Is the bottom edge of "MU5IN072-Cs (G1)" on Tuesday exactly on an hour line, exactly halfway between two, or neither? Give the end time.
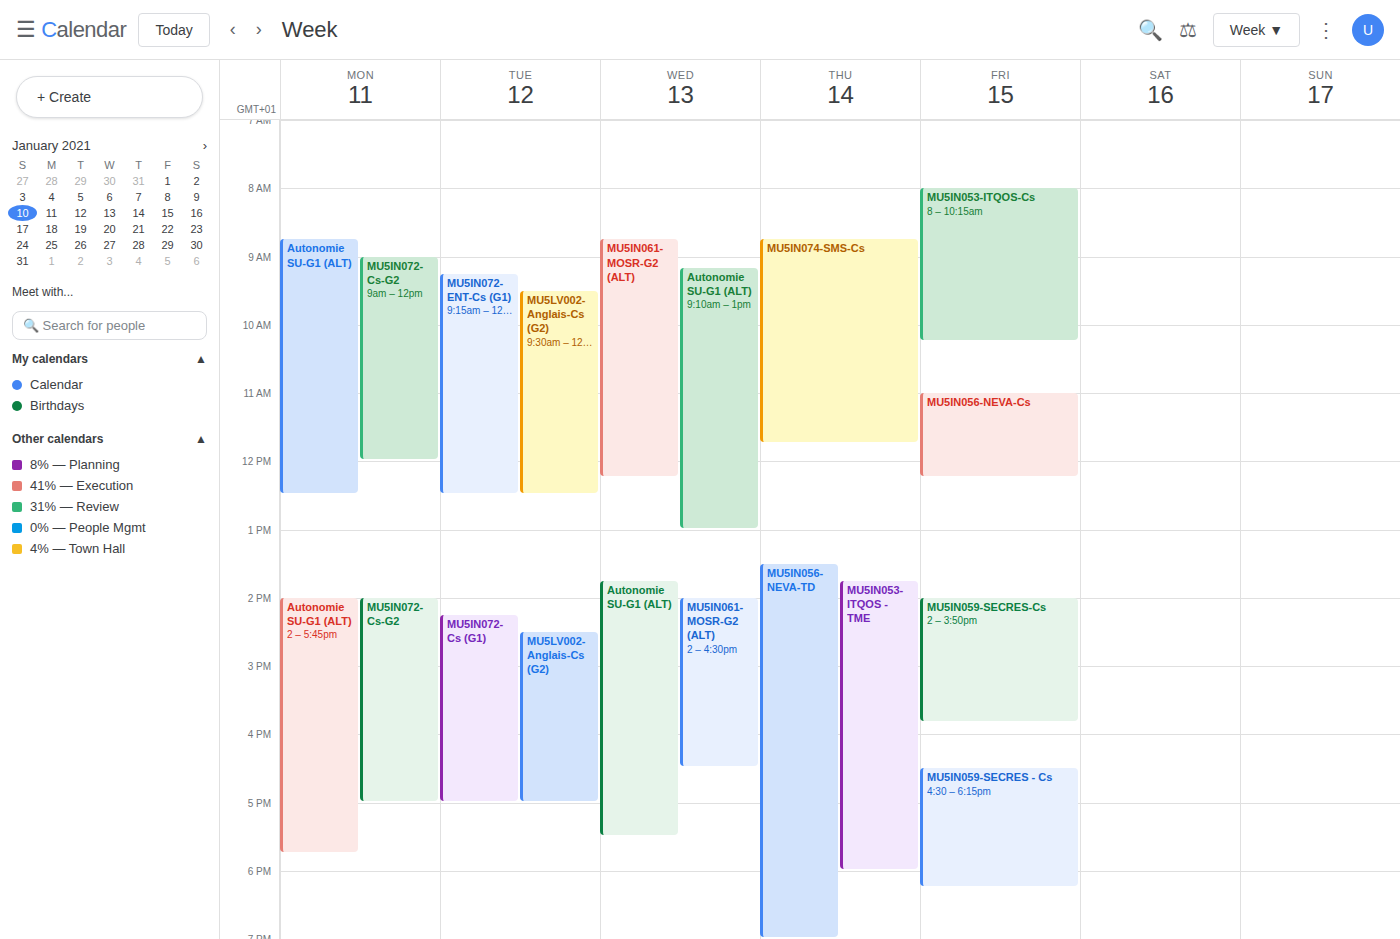
5:00 PM -- exactly on the 5 PM line.